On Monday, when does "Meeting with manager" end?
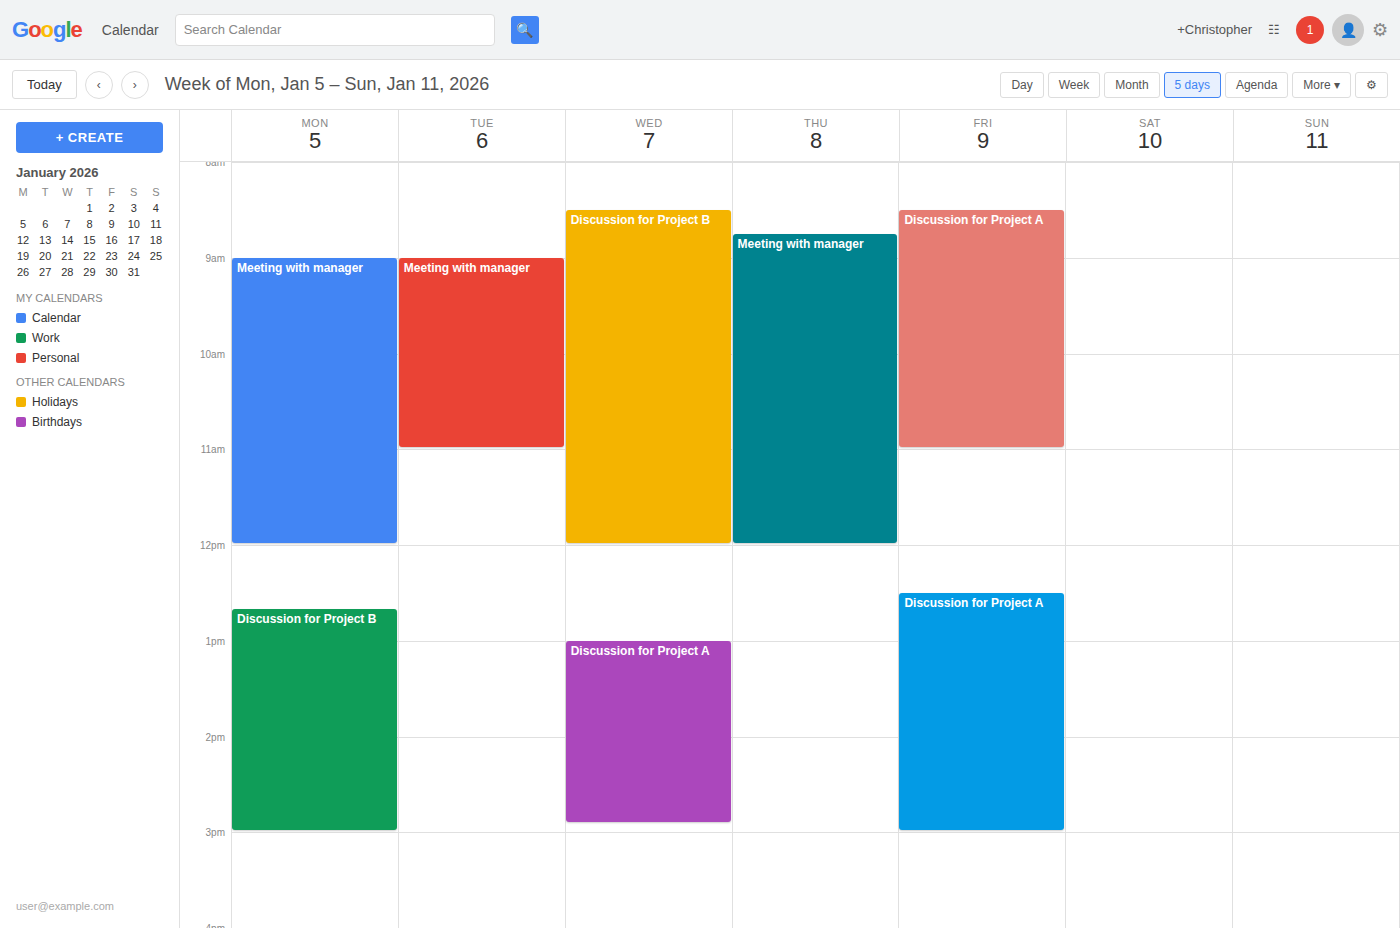
12:00 PM